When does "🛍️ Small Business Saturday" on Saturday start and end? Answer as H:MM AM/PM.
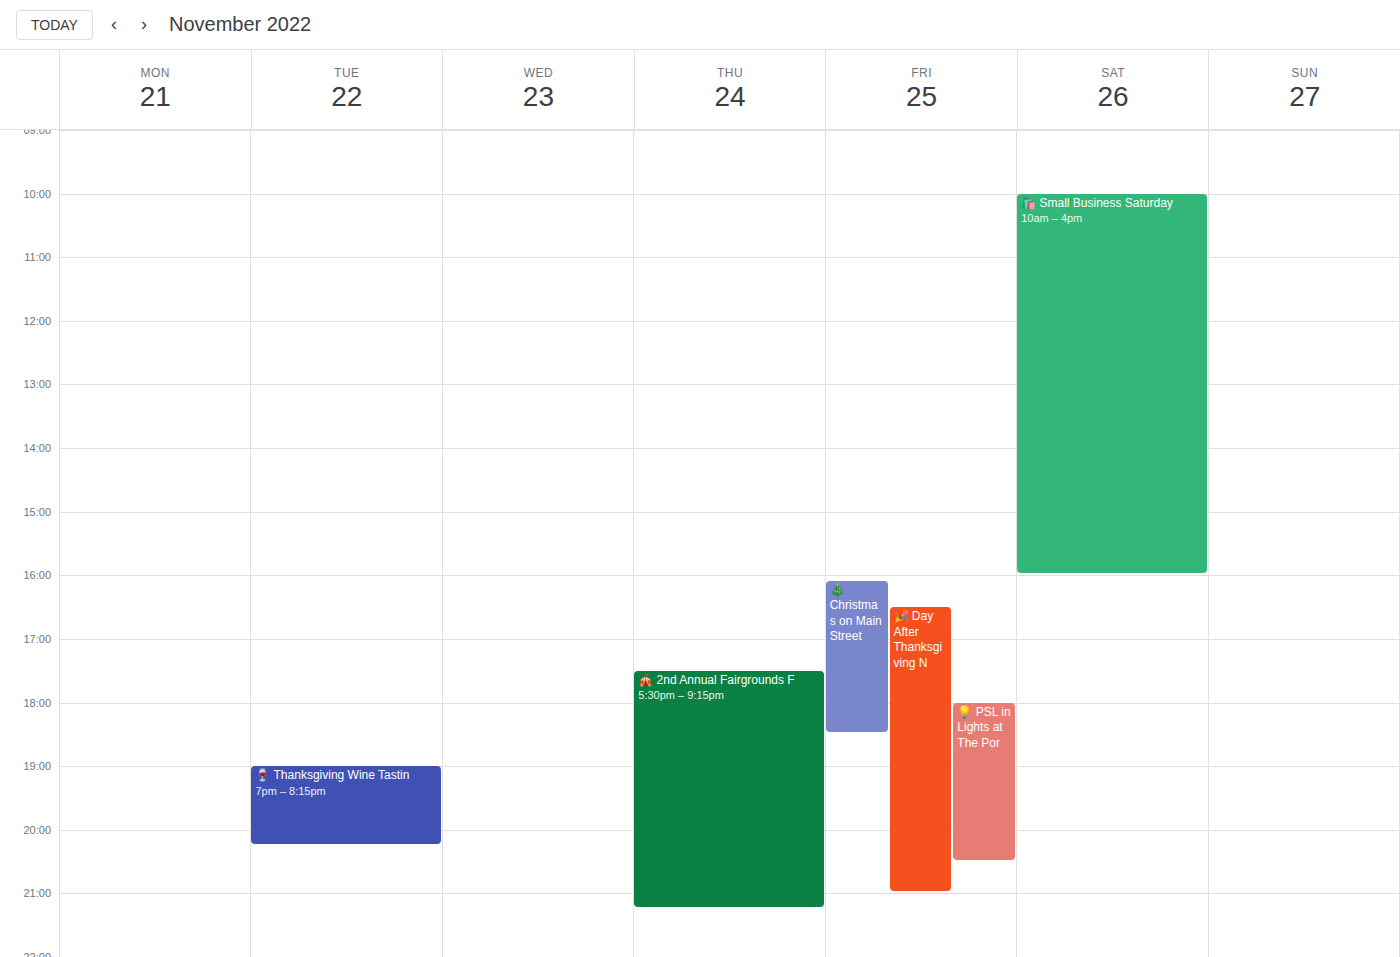
10:00 AM to 4:00 PM